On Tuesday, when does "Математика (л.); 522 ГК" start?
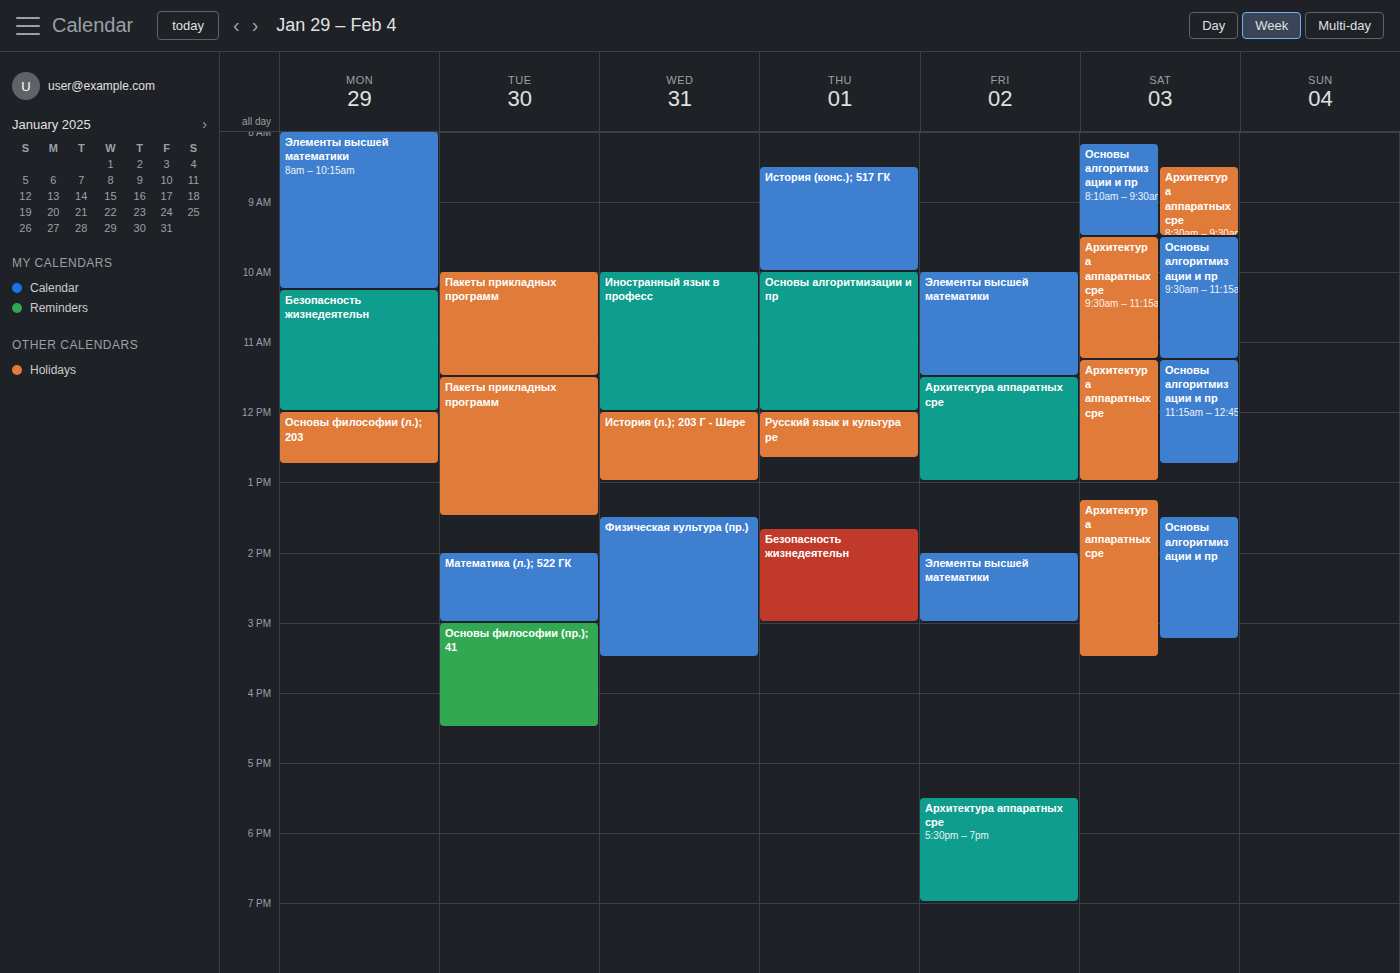
14:00